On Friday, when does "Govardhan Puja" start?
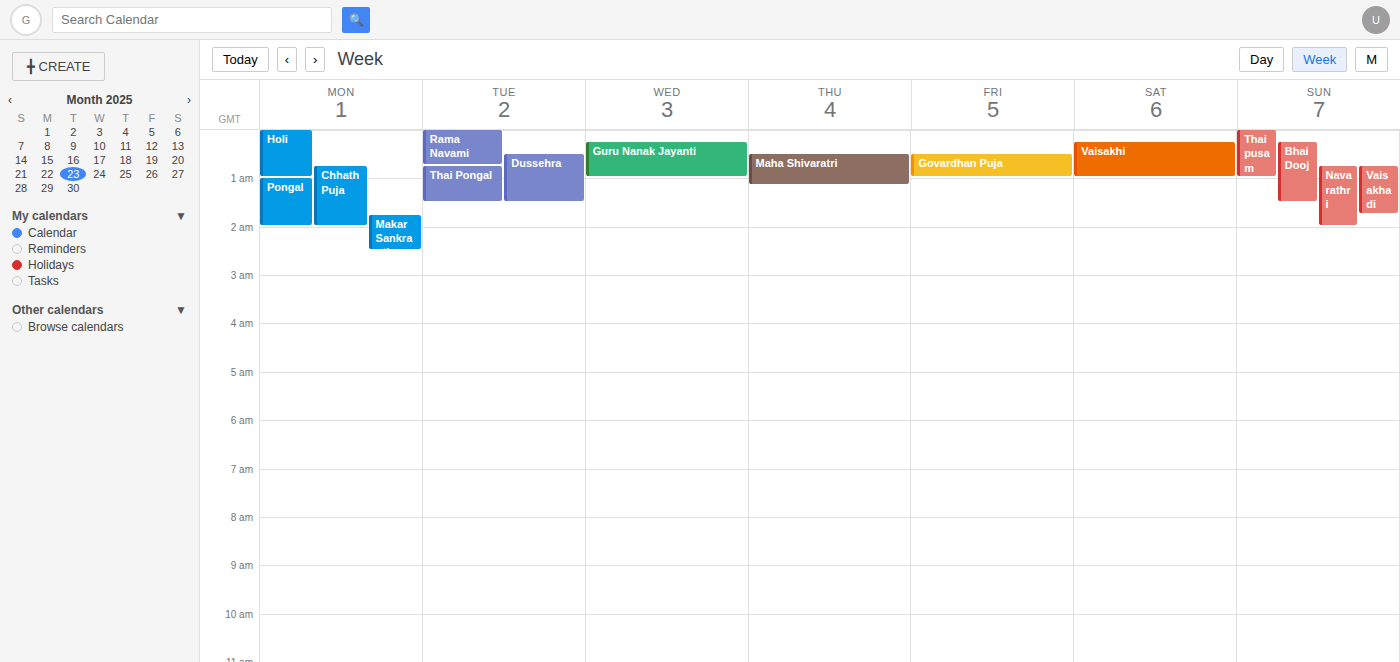
12:30 AM